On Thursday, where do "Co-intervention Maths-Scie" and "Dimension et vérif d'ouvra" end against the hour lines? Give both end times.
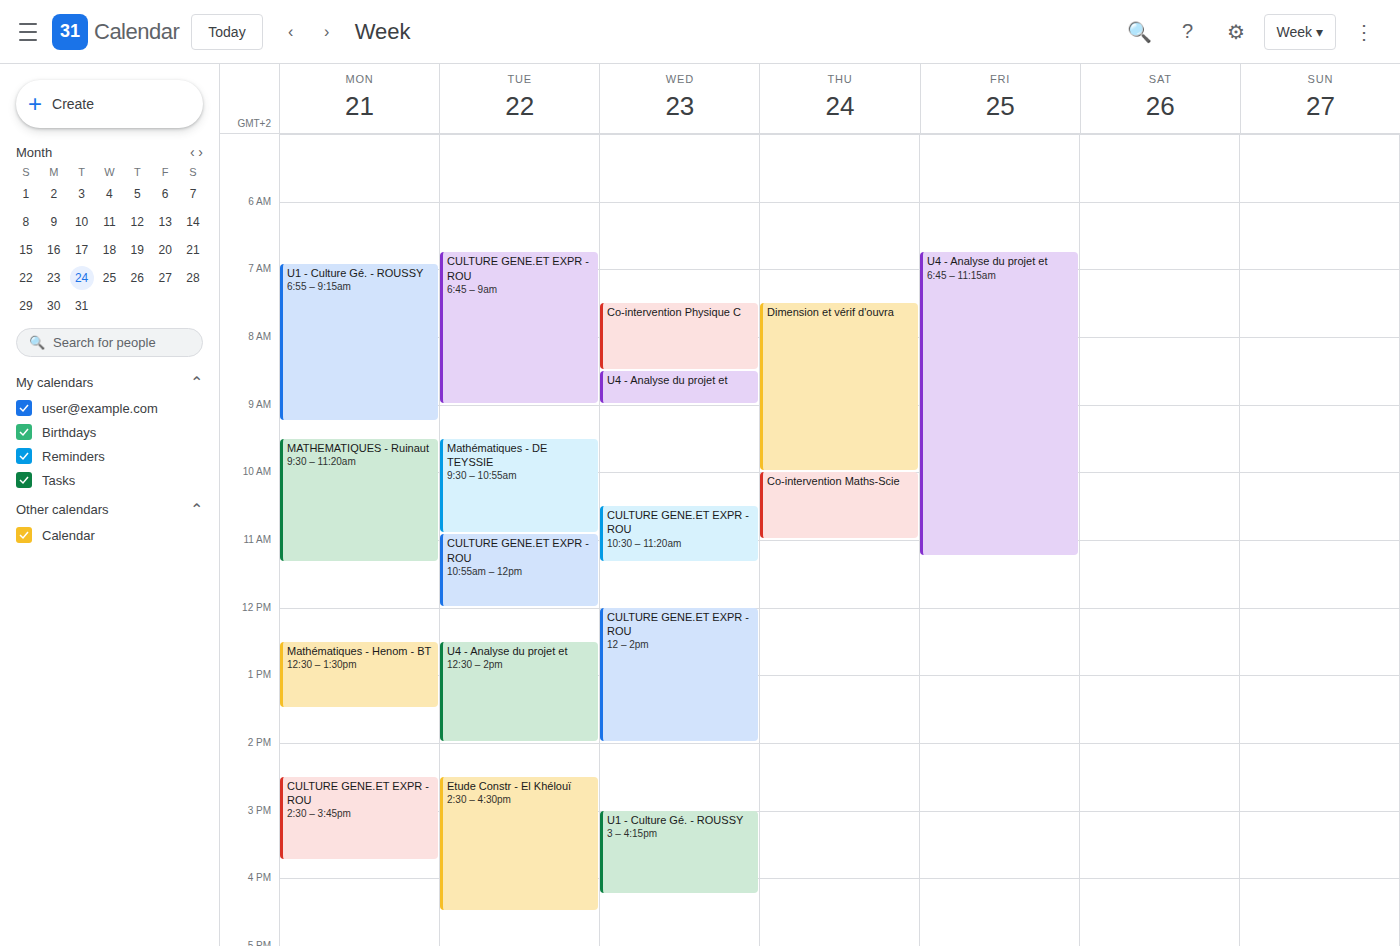
"Co-intervention Maths-Scie": 11:00 AM, exactly on the 11 AM line. "Dimension et vérif d'ouvra": 10:00 AM, exactly on the 10 AM line.